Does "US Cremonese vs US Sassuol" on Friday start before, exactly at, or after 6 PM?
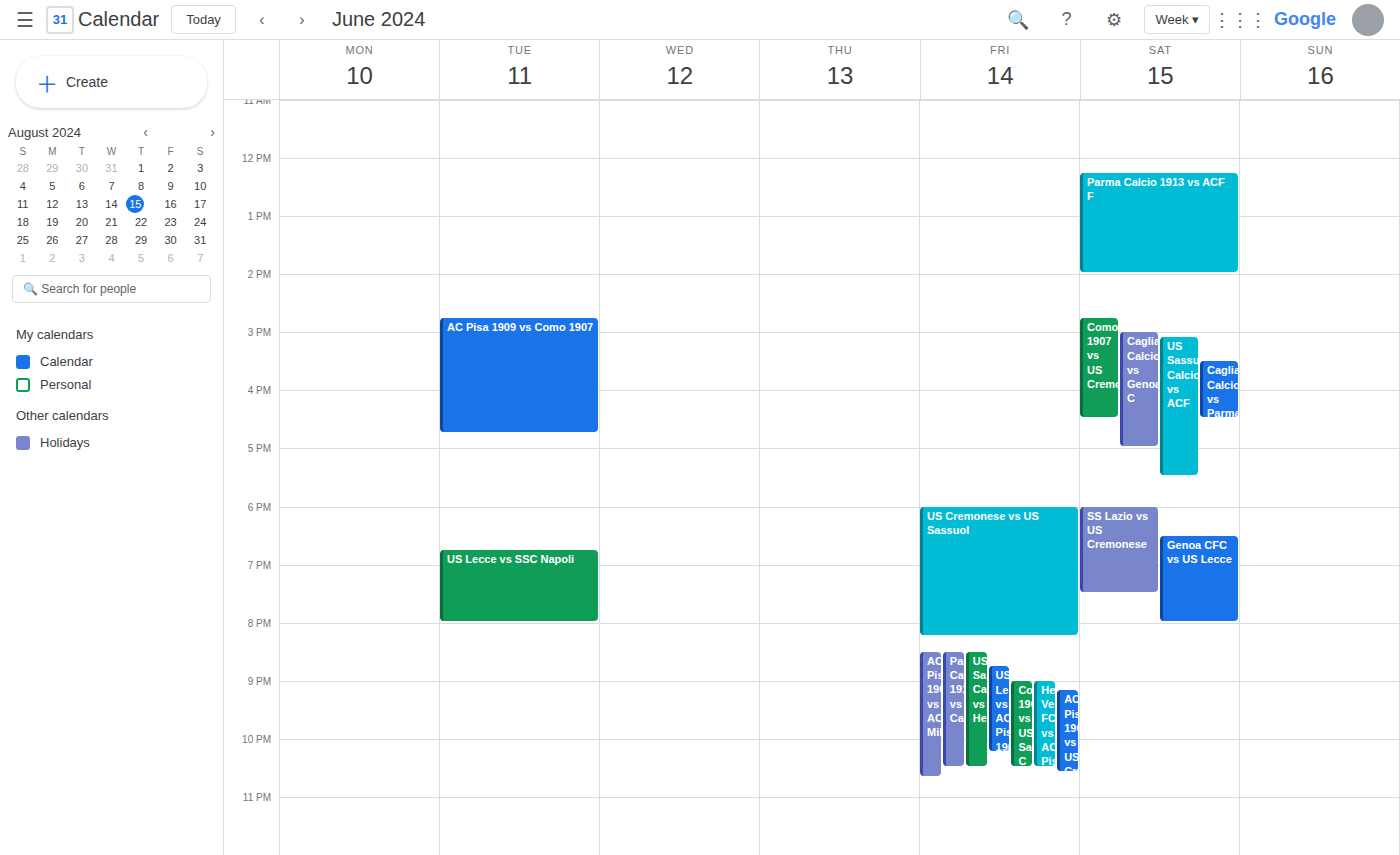
6:00 PM -- exactly at 6 PM, on the 6 PM line.